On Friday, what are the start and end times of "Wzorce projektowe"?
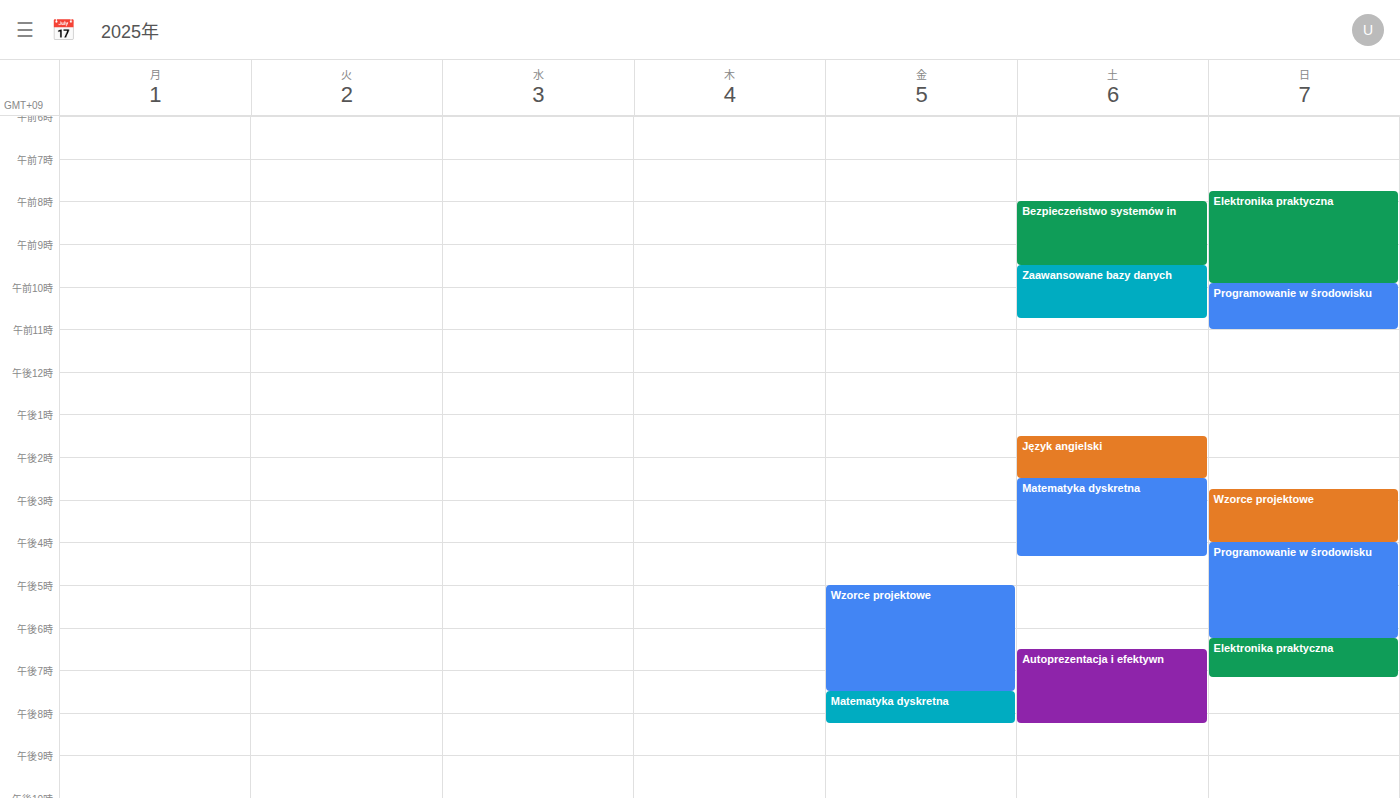
5:00 PM to 7:30 PM